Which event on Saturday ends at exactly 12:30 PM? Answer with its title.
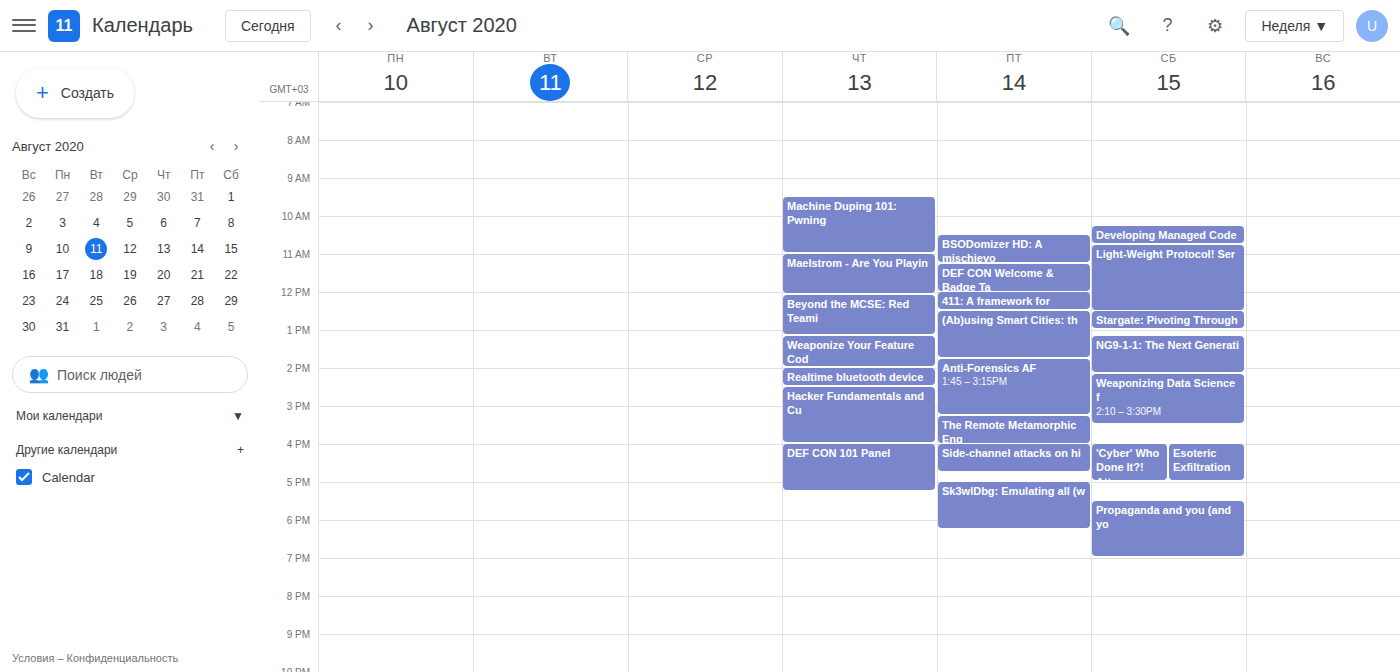
"Light-Weight Protocol! Ser"